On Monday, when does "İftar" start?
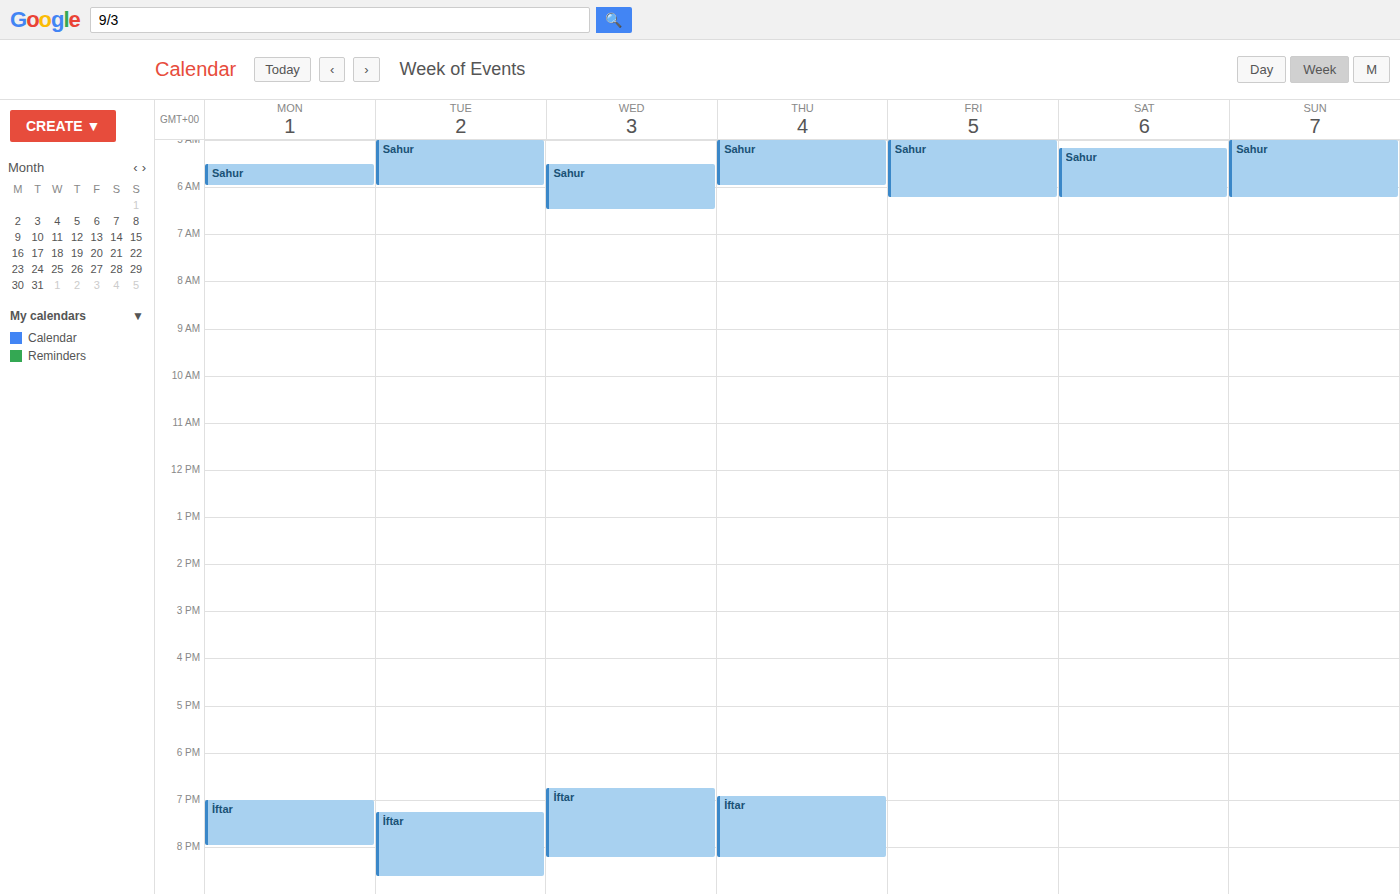
19:00